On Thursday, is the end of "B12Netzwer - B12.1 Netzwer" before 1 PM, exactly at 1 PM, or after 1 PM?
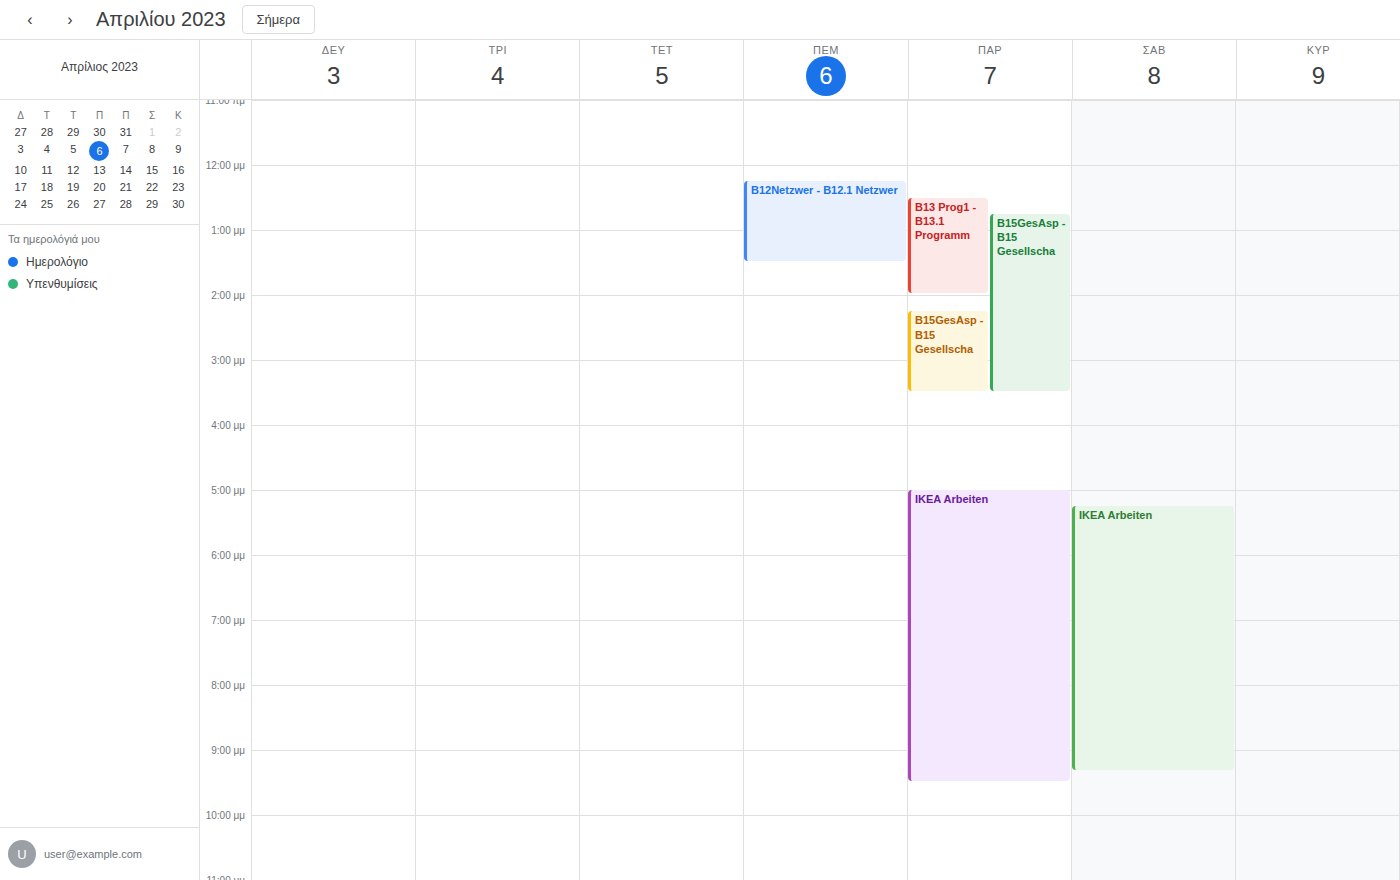
1:30 PM -- after 1 PM, 30 minutes below the 1 PM line.